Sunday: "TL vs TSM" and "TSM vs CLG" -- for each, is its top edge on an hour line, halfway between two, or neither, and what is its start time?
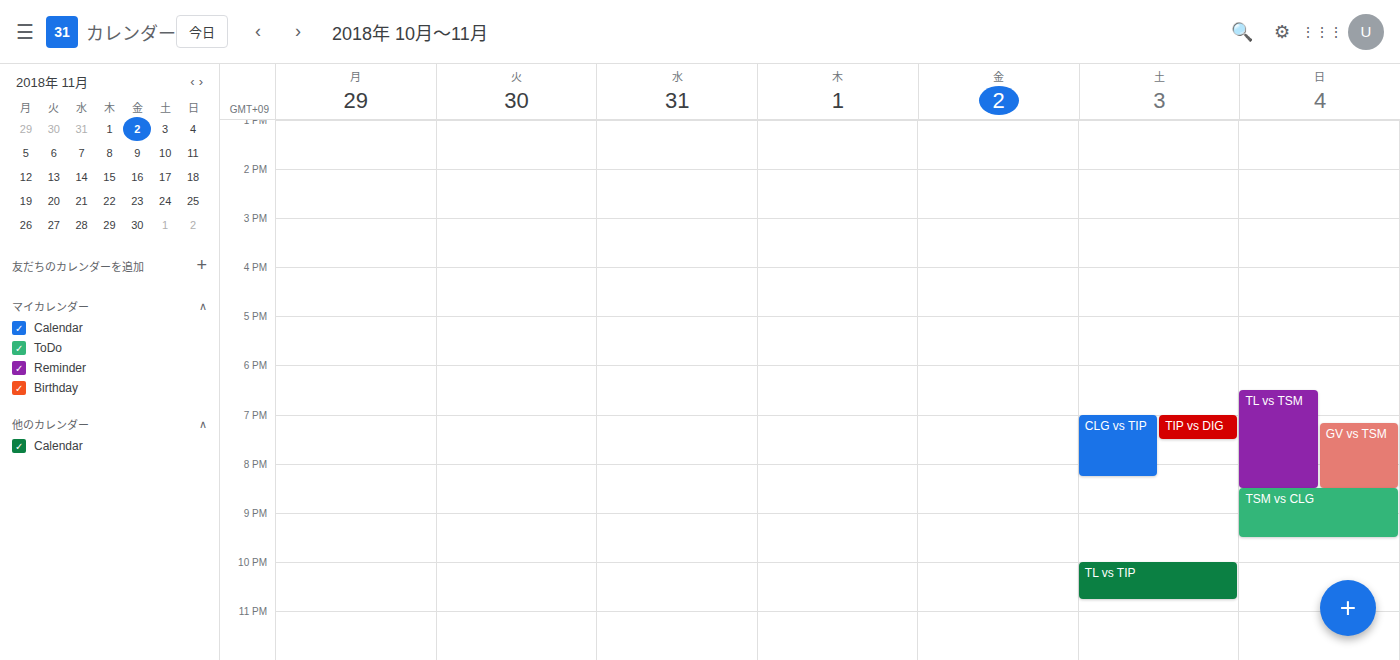
"TL vs TSM": 18:30, halfway between the 18:00 and 19:00 lines. "TSM vs CLG": 20:30, halfway between the 20:00 and 21:00 lines.